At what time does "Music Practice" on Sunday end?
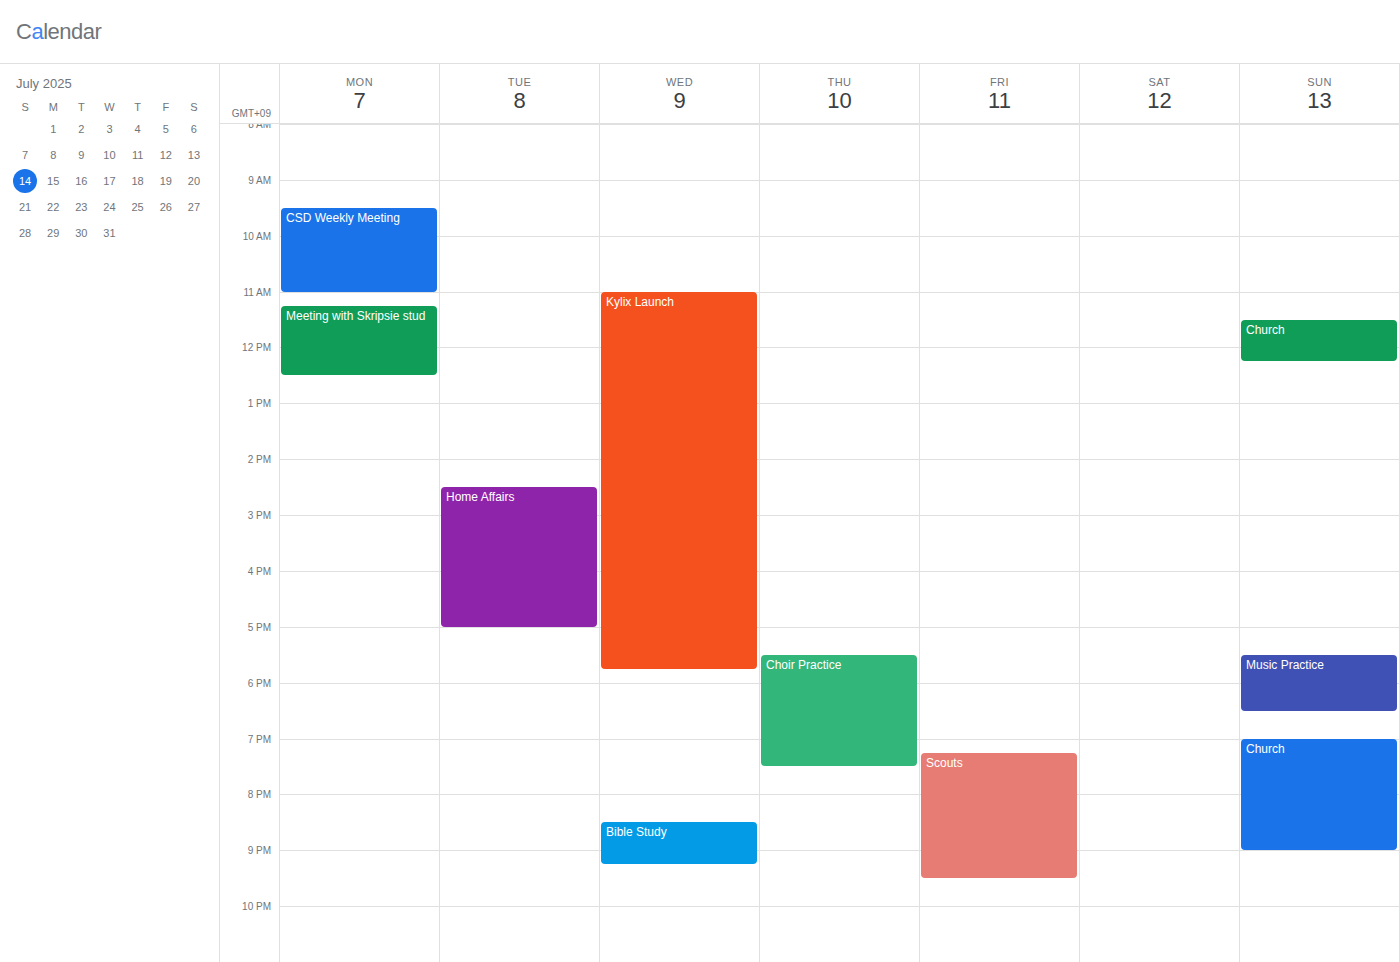
6:30 PM